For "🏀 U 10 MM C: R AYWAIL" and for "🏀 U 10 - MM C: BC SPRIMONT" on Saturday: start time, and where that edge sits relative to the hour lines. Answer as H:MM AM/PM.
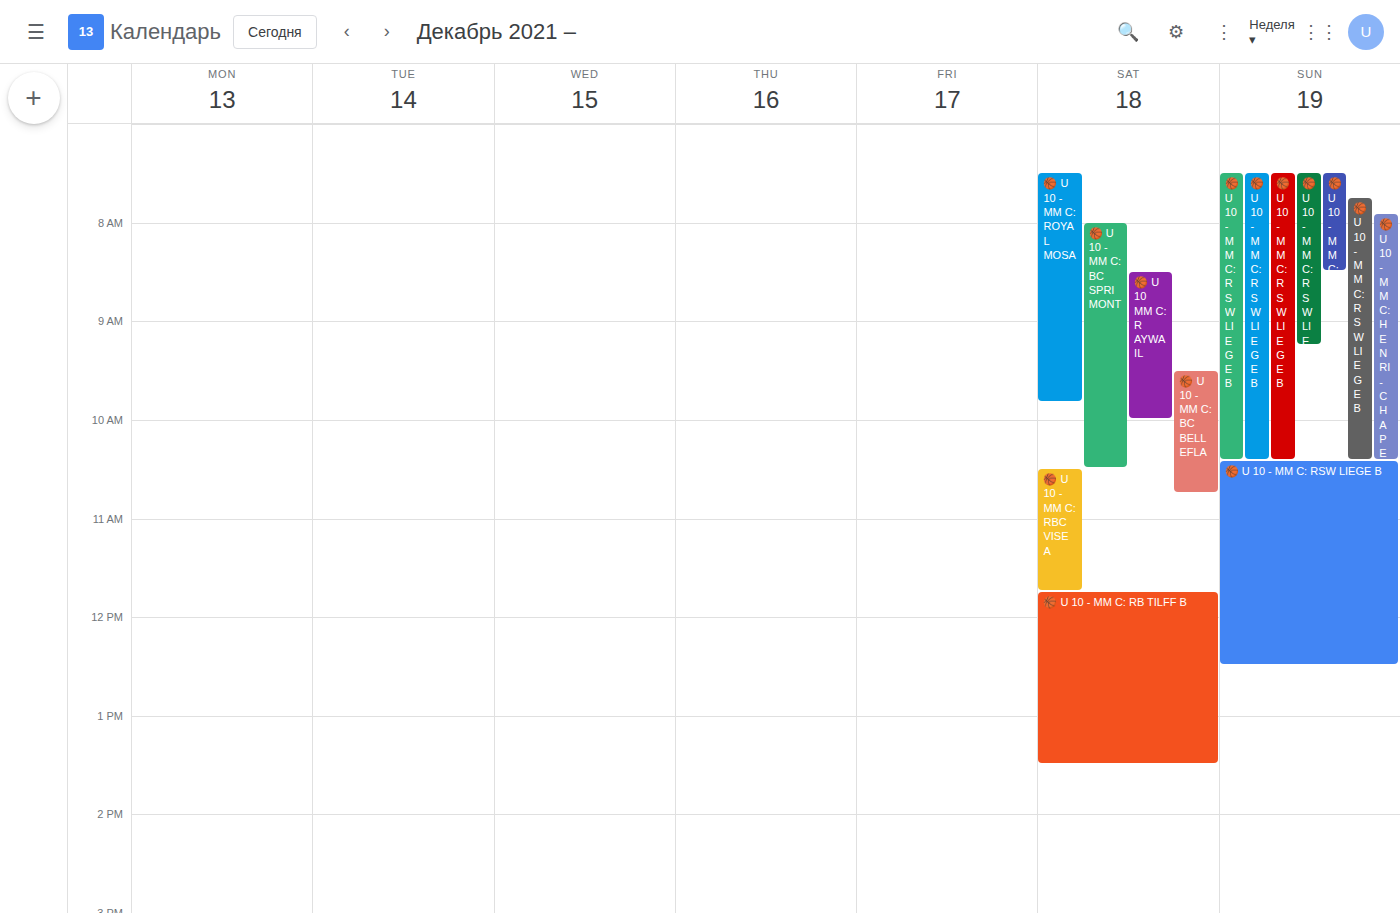
"🏀 U 10 MM C: R AYWAIL": 8:30 AM, halfway between the 8 AM and 9 AM lines. "🏀 U 10 - MM C: BC SPRIMONT": 8:00 AM, exactly on the 8 AM line.